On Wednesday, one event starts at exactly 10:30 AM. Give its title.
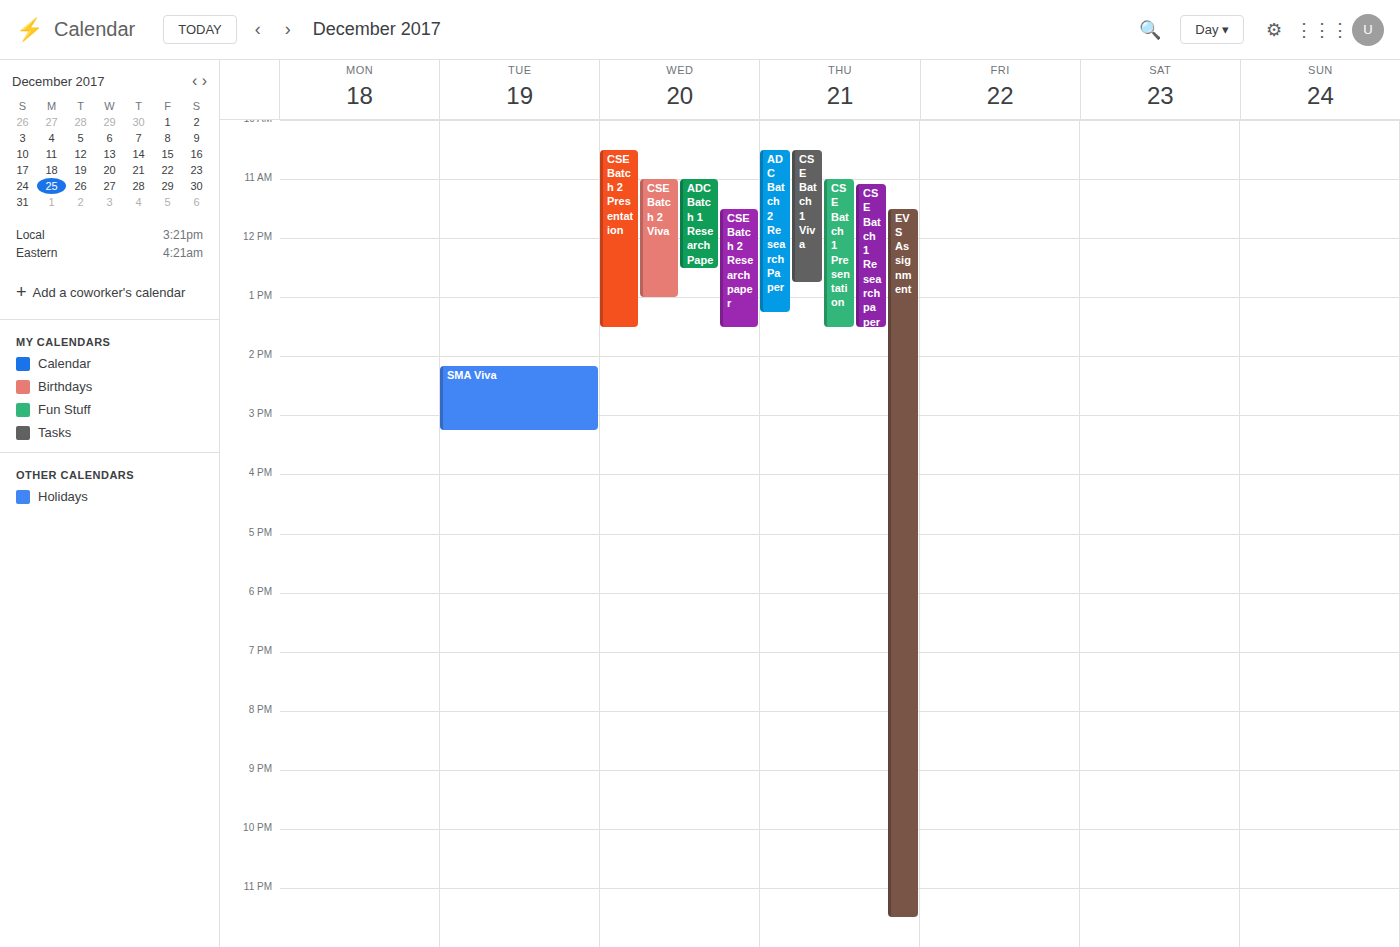
"CSE Batch 2 Presentation"